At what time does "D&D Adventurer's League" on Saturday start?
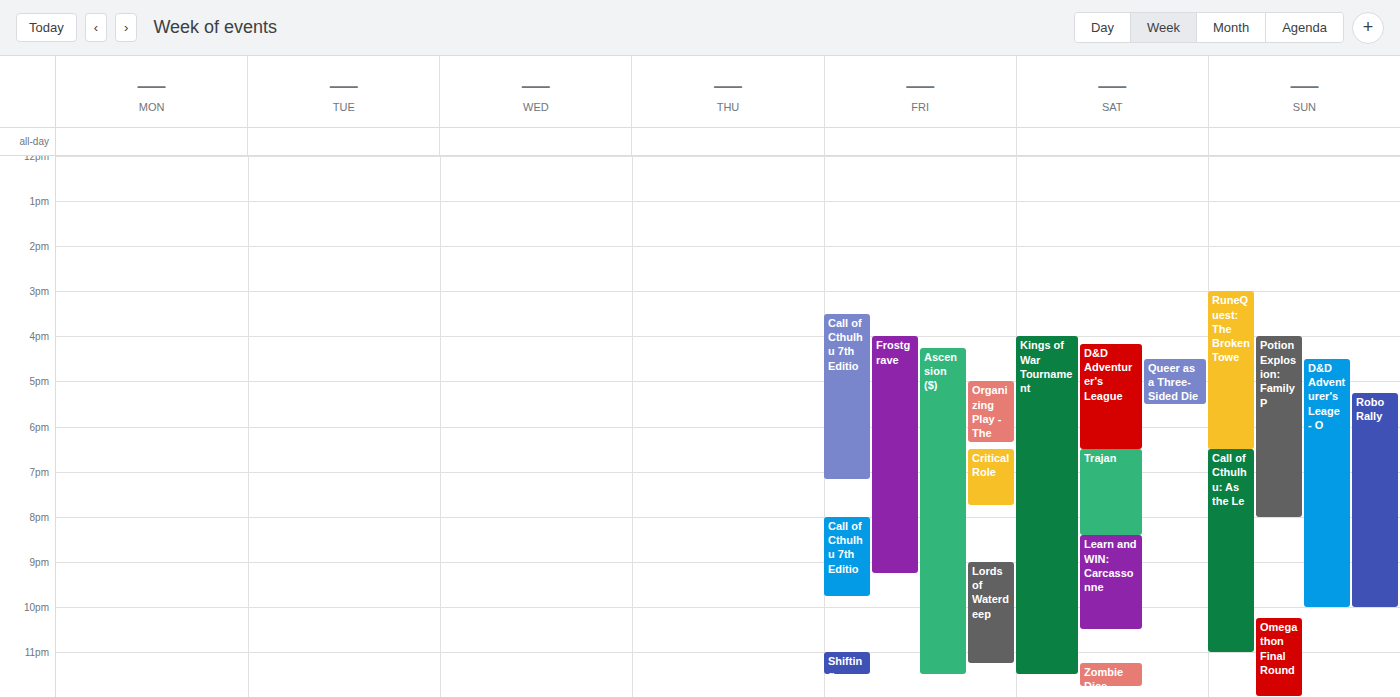
4:10 PM